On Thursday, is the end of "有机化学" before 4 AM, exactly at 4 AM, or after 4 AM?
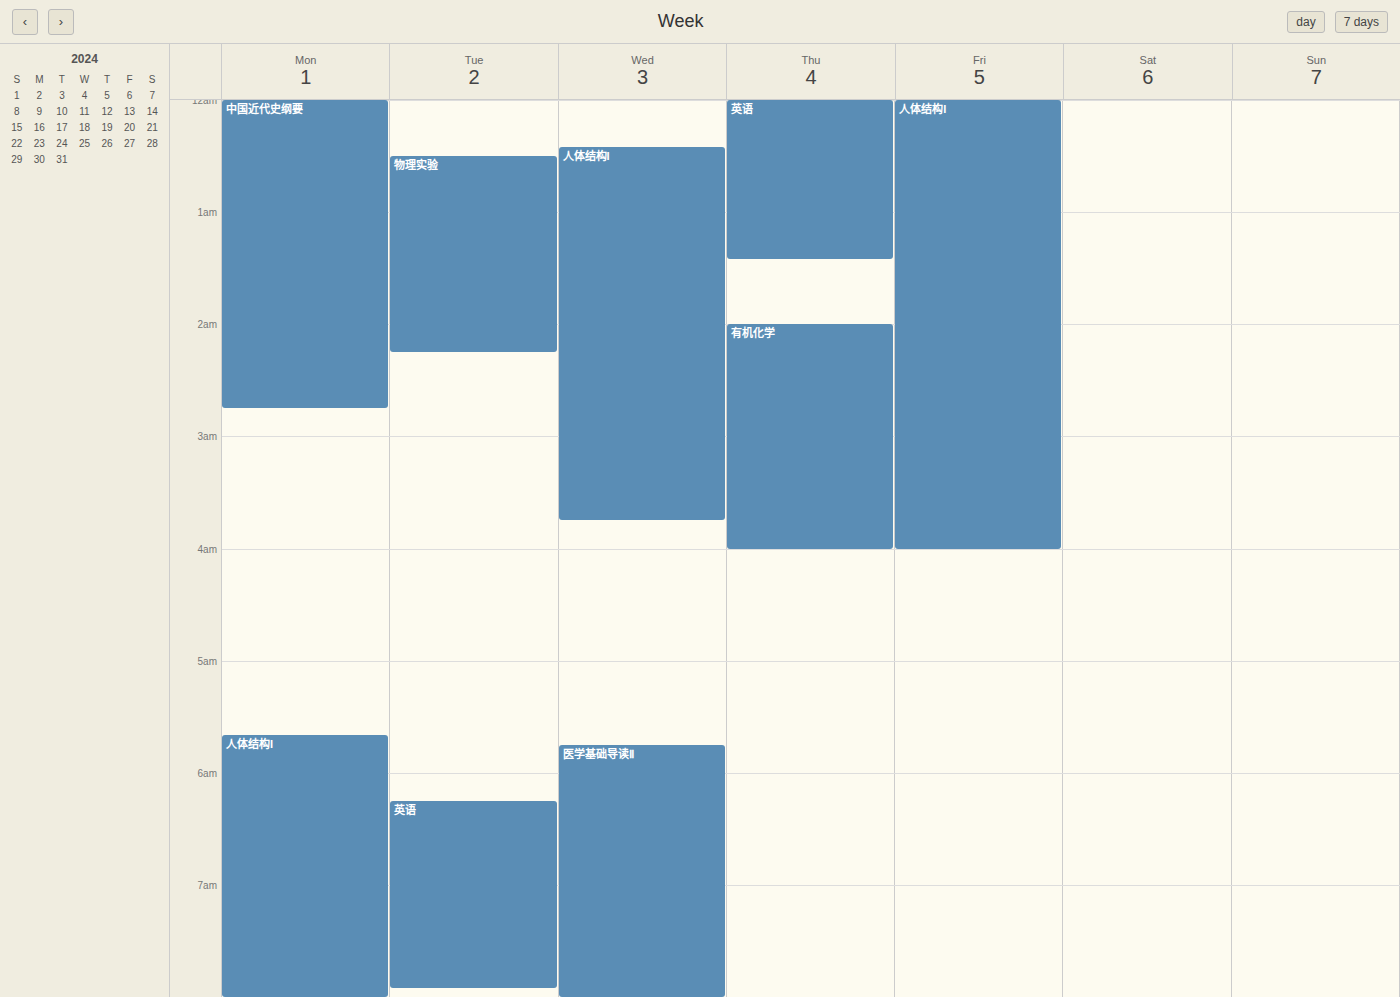
4:00 AM -- exactly at 4 AM, on the 4 AM line.